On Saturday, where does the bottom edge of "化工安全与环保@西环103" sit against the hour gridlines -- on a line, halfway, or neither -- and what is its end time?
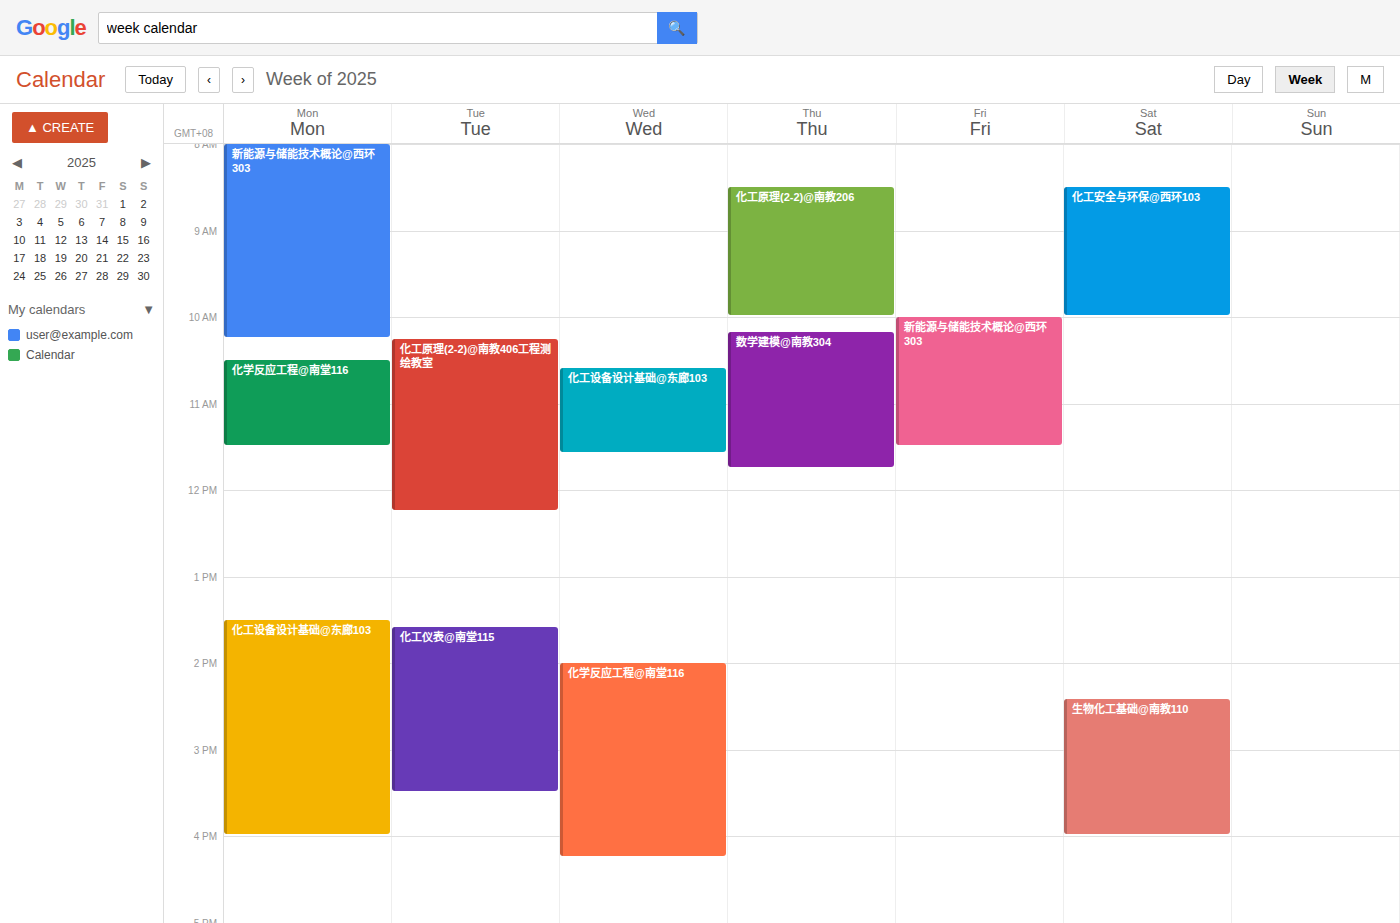
10:00 AM -- exactly on the 10 AM line.